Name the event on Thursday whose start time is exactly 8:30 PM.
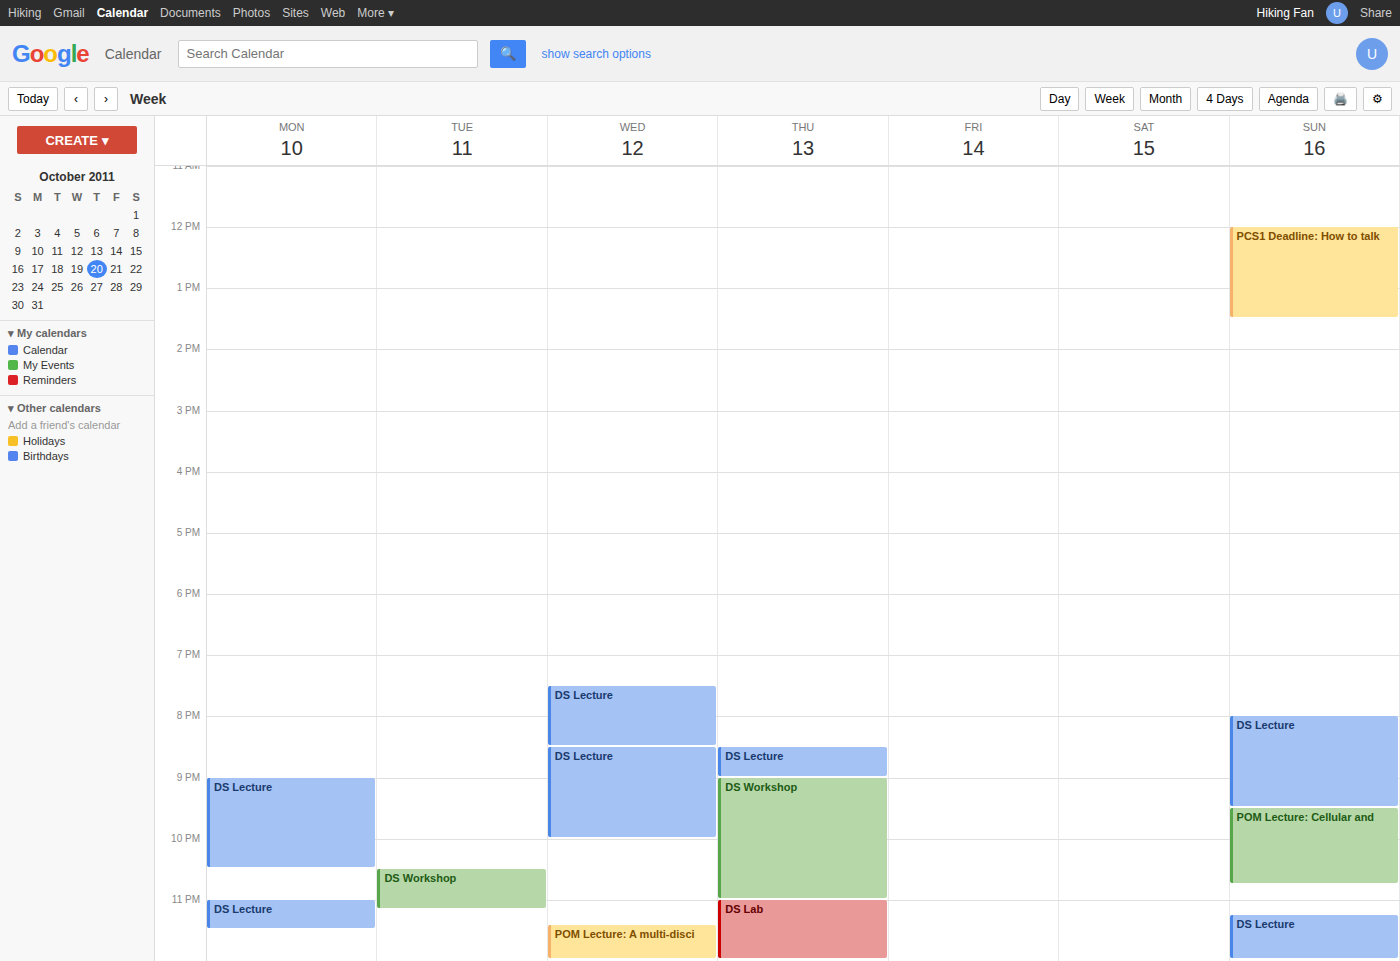
"DS Lecture"